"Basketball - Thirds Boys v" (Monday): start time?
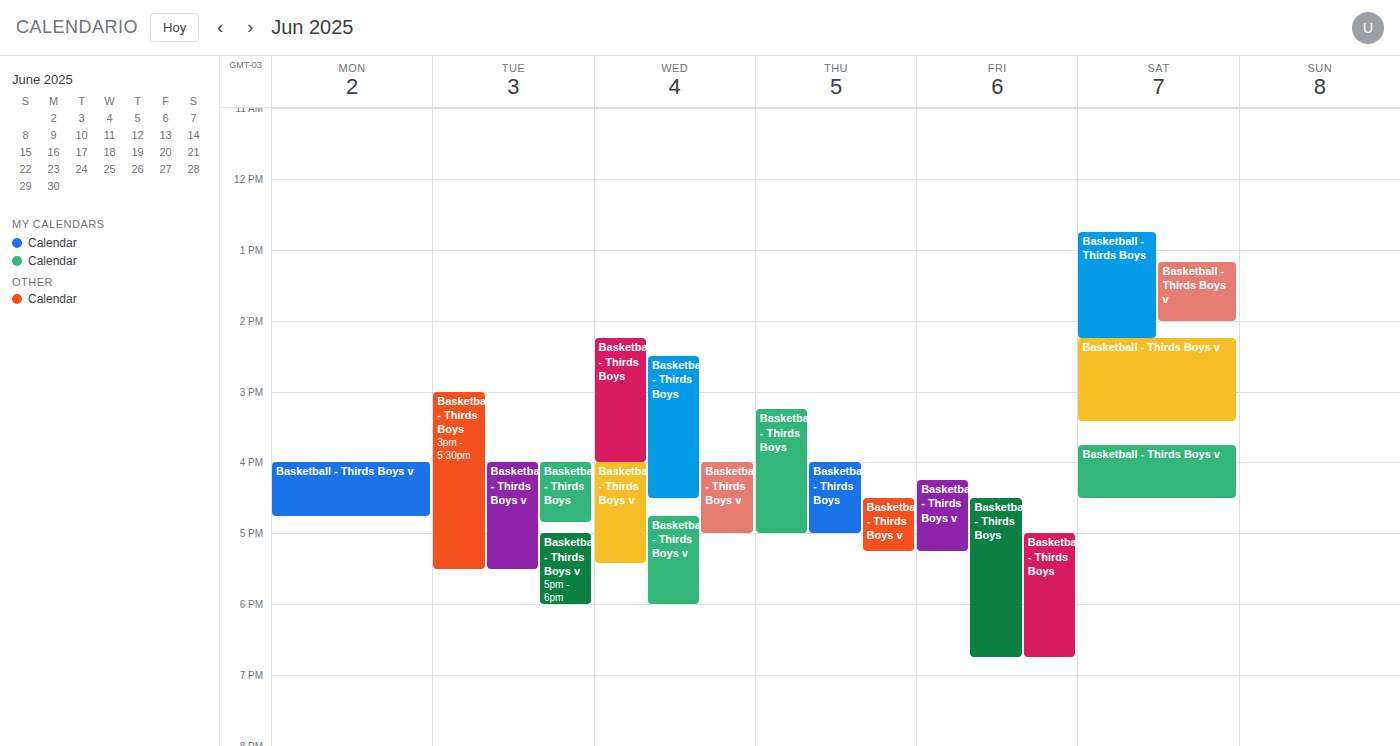
4:00 PM